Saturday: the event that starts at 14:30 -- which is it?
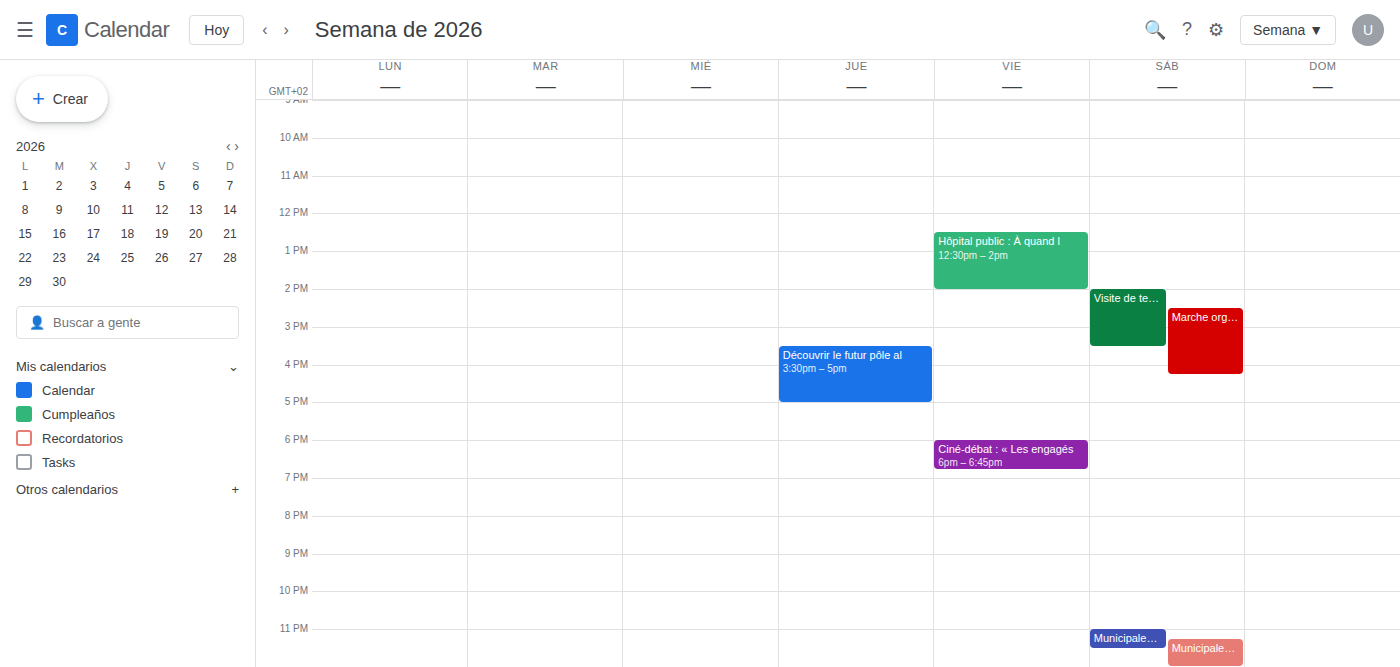
"Marche organisée par Nous"